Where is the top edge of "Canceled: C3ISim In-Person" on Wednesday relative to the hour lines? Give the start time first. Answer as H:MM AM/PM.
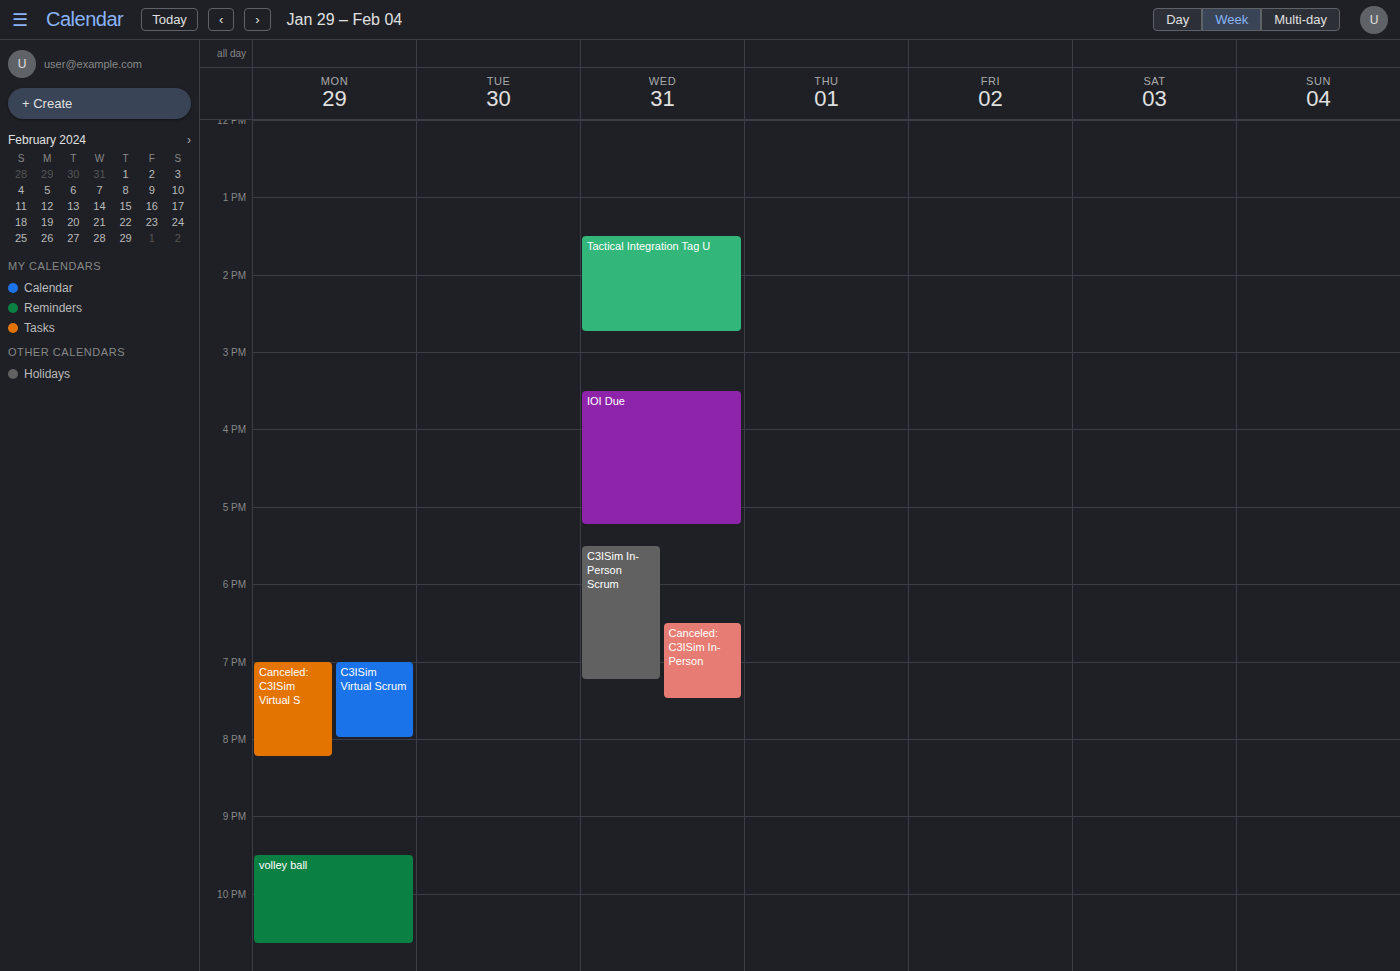
6:30 PM -- halfway between the 6 PM and 7 PM lines.